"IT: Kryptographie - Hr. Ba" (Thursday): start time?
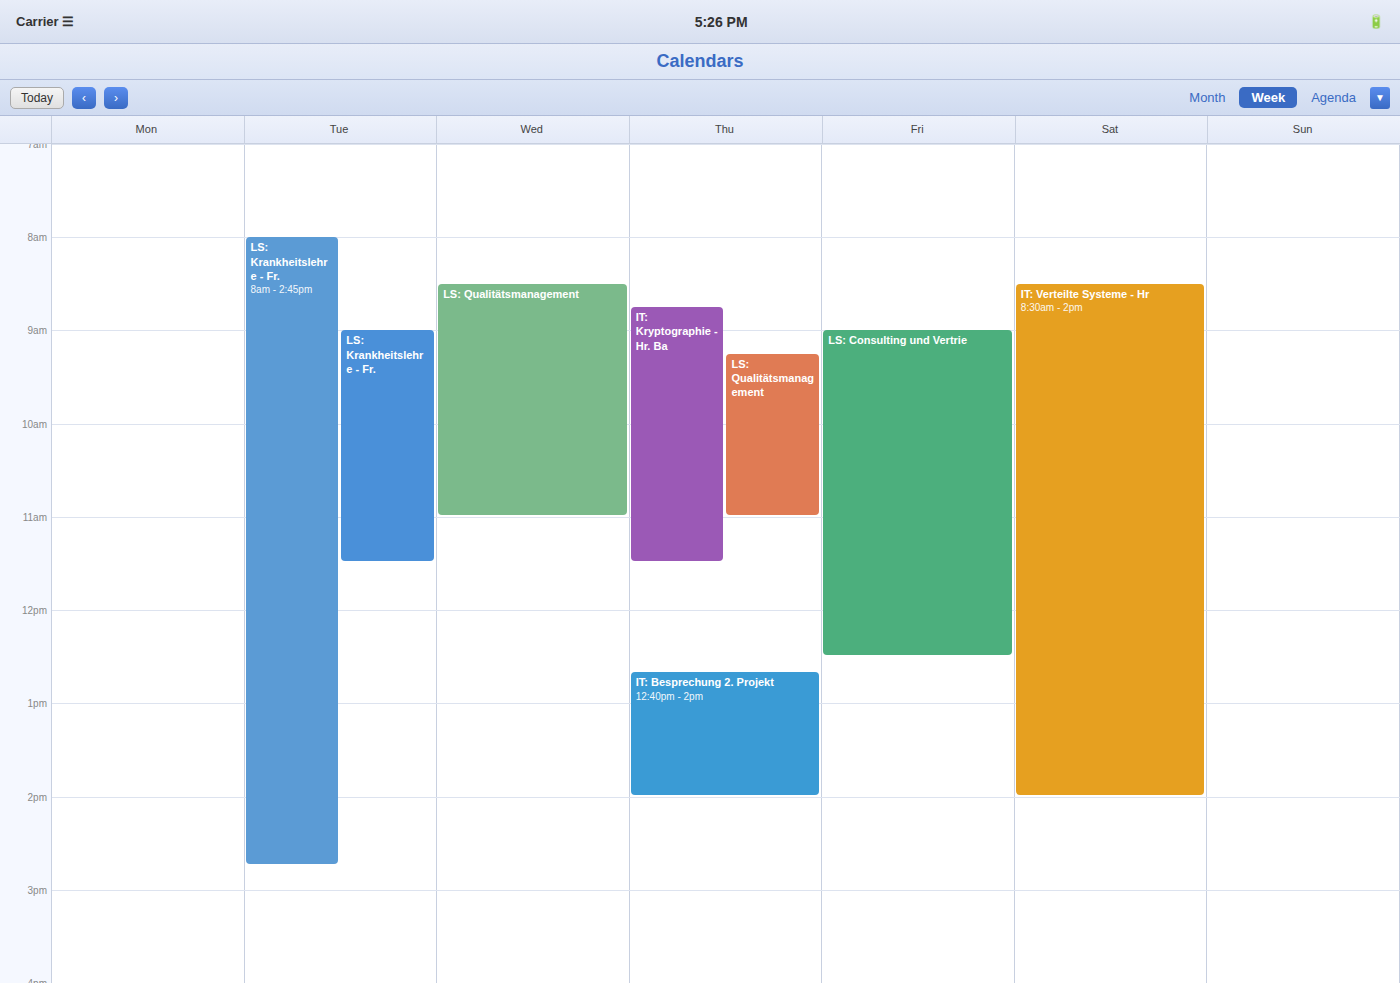
8:45 AM